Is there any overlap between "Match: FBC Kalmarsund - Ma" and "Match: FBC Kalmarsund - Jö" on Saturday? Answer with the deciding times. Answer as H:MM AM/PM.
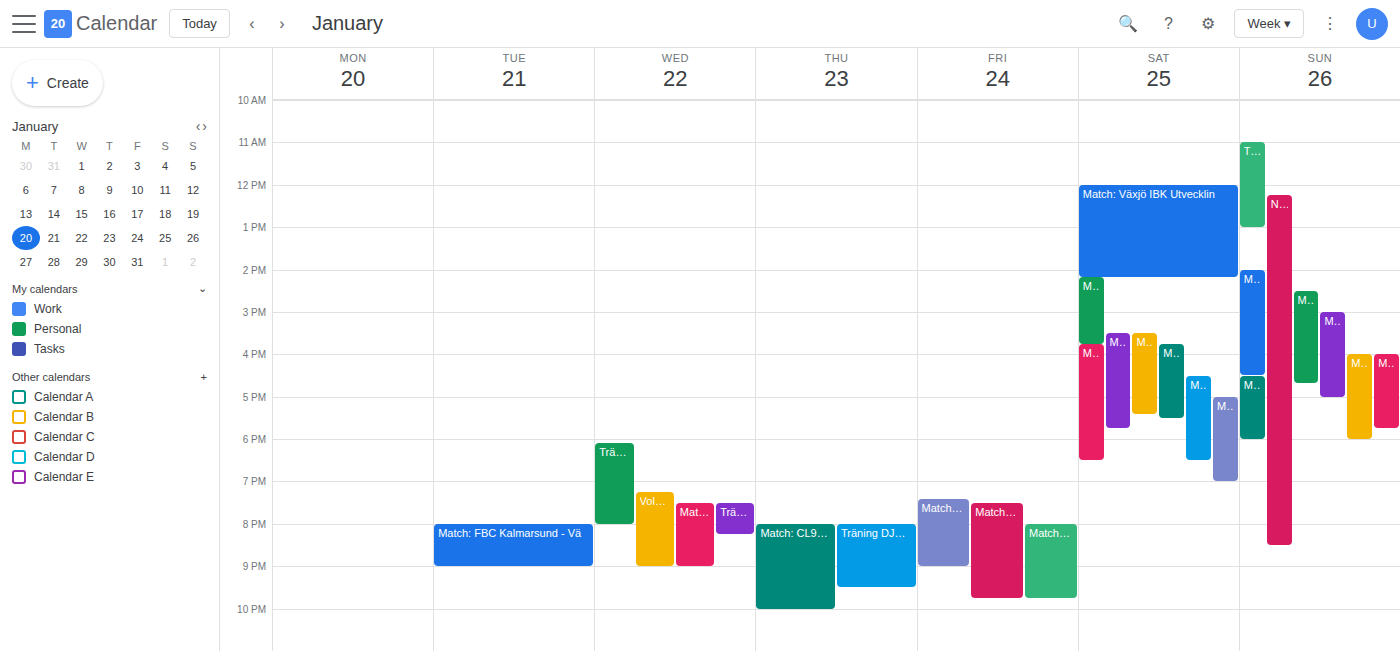
"Match: FBC Kalmarsund - Ma" starts at 5:00 PM, before "Match: FBC Kalmarsund - Jö" ends at 5:30 PM -- they overlap.